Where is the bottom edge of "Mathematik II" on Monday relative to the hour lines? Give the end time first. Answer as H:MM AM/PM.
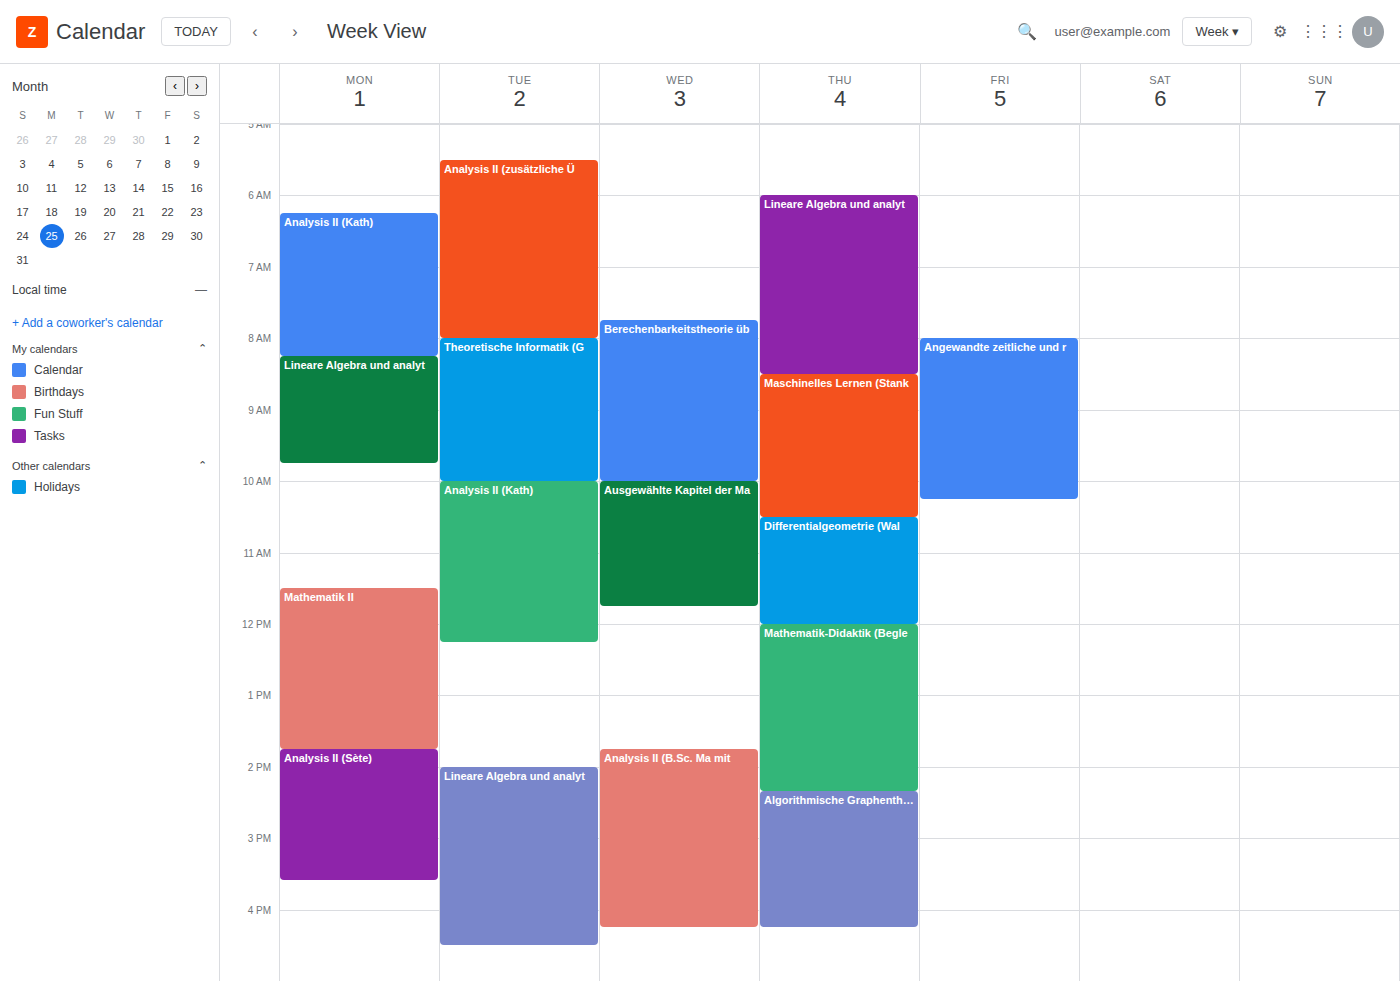
1:45 PM -- neither: three quarters of the way from the 1 PM line to the 2 PM line.